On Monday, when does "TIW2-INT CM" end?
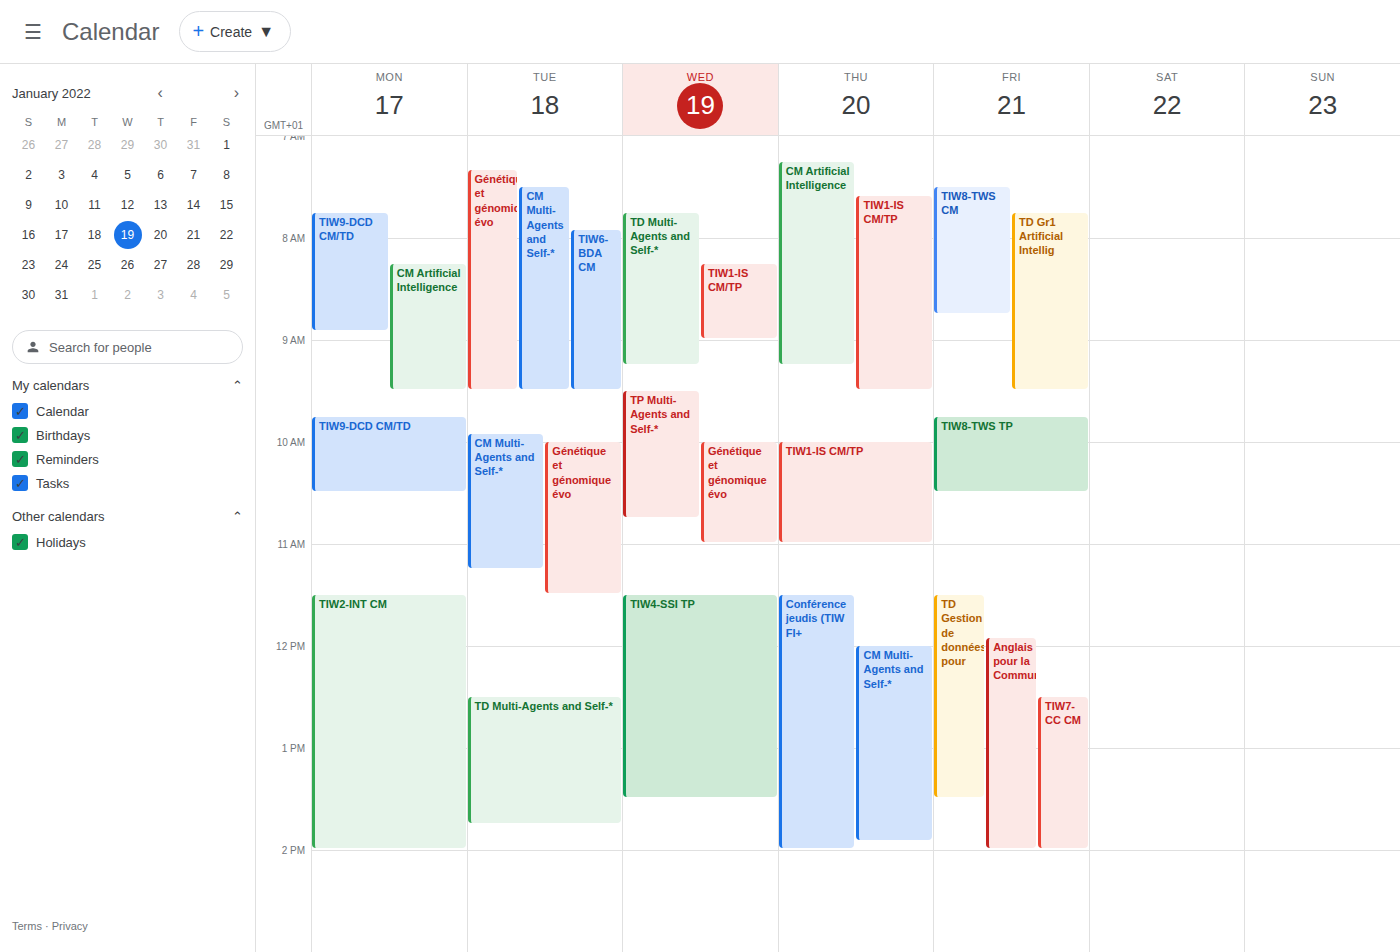
2:00 PM